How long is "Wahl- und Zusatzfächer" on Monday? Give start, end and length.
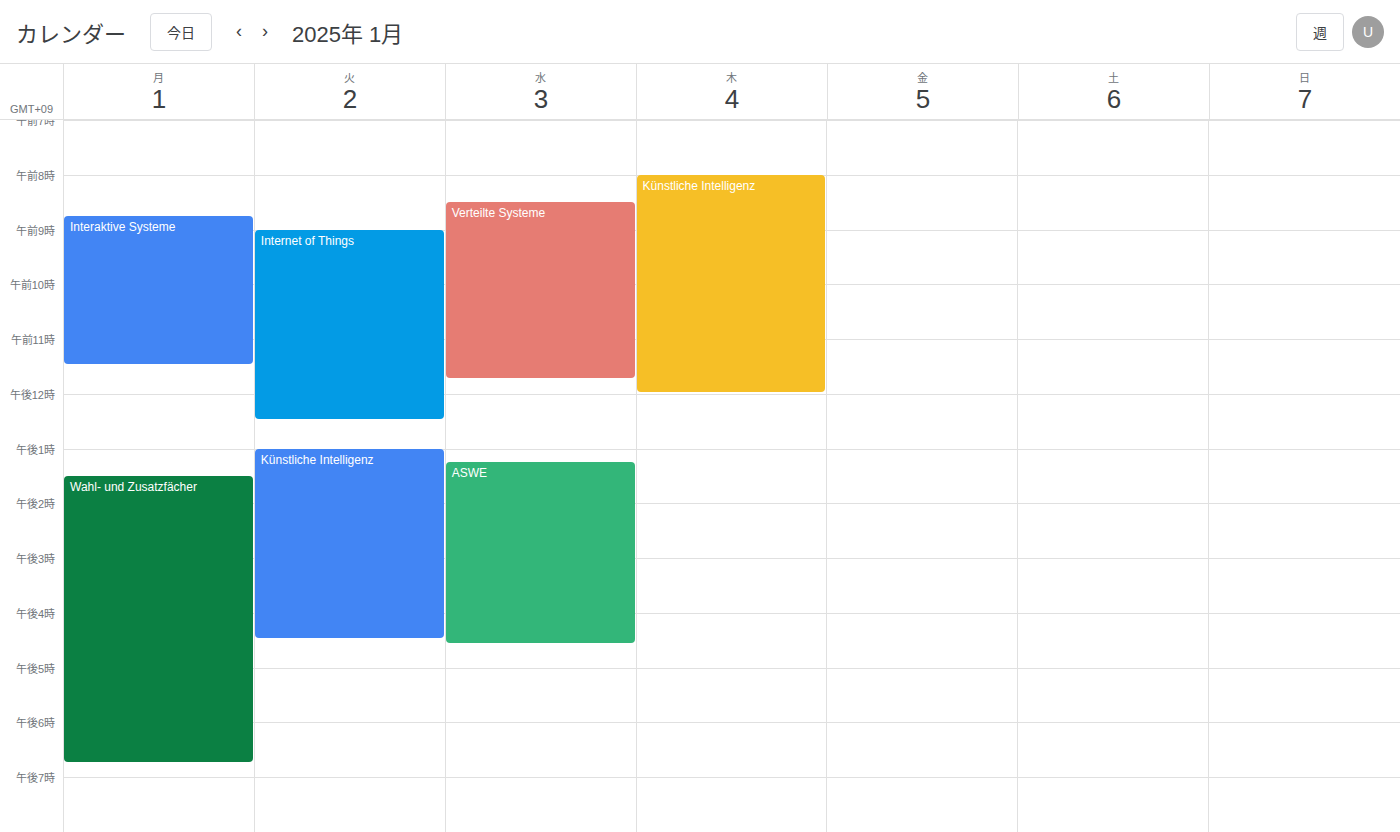
1:30 PM to 6:45 PM, 5 hours 15 minutes